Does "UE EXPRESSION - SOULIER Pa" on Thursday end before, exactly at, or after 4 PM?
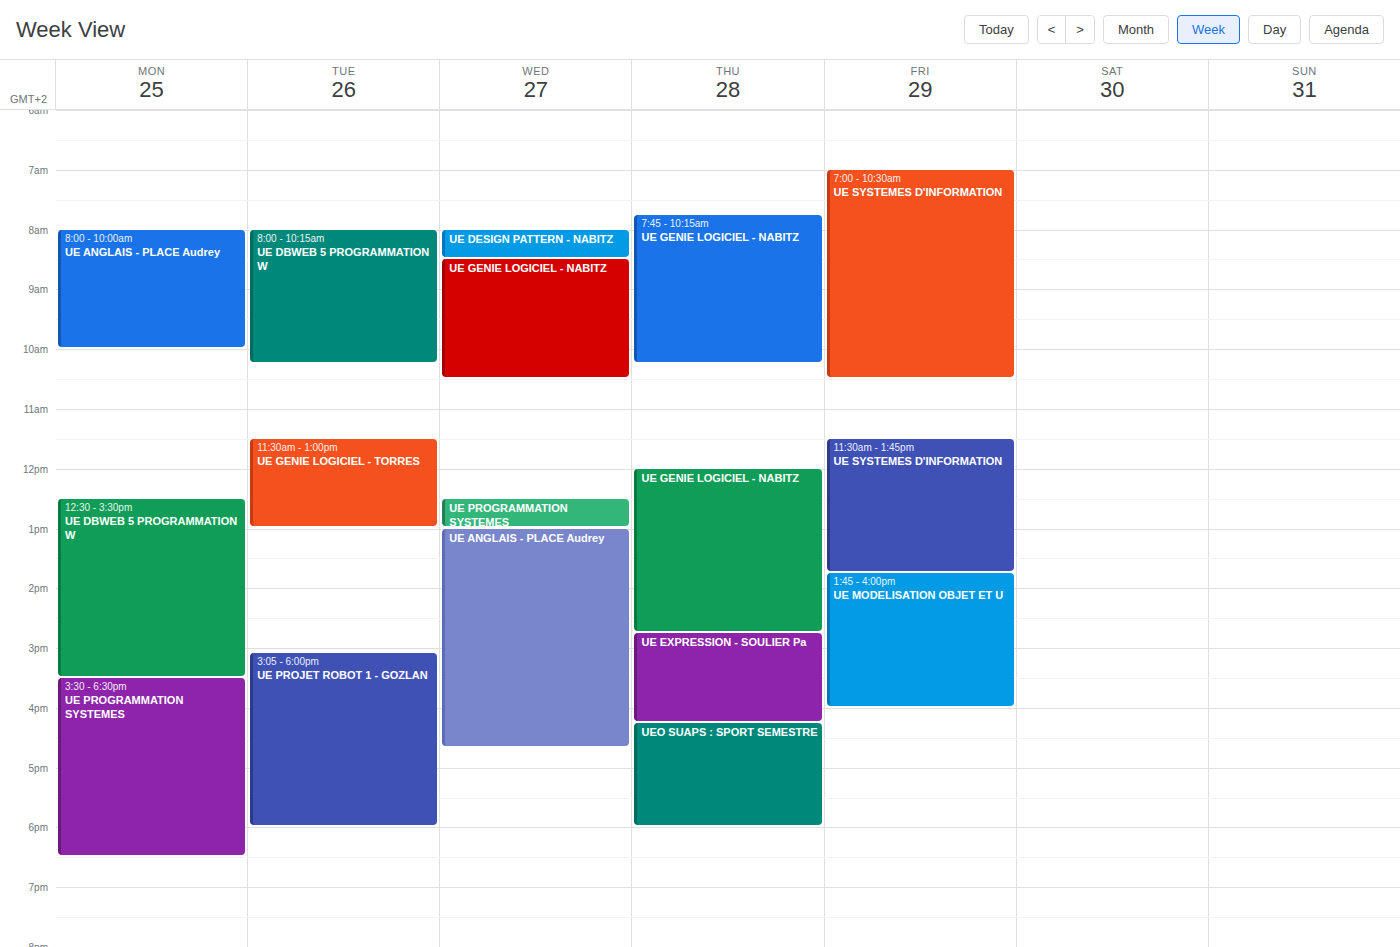
4:15 PM -- after 4 PM, 15 minutes below the 4 PM line.